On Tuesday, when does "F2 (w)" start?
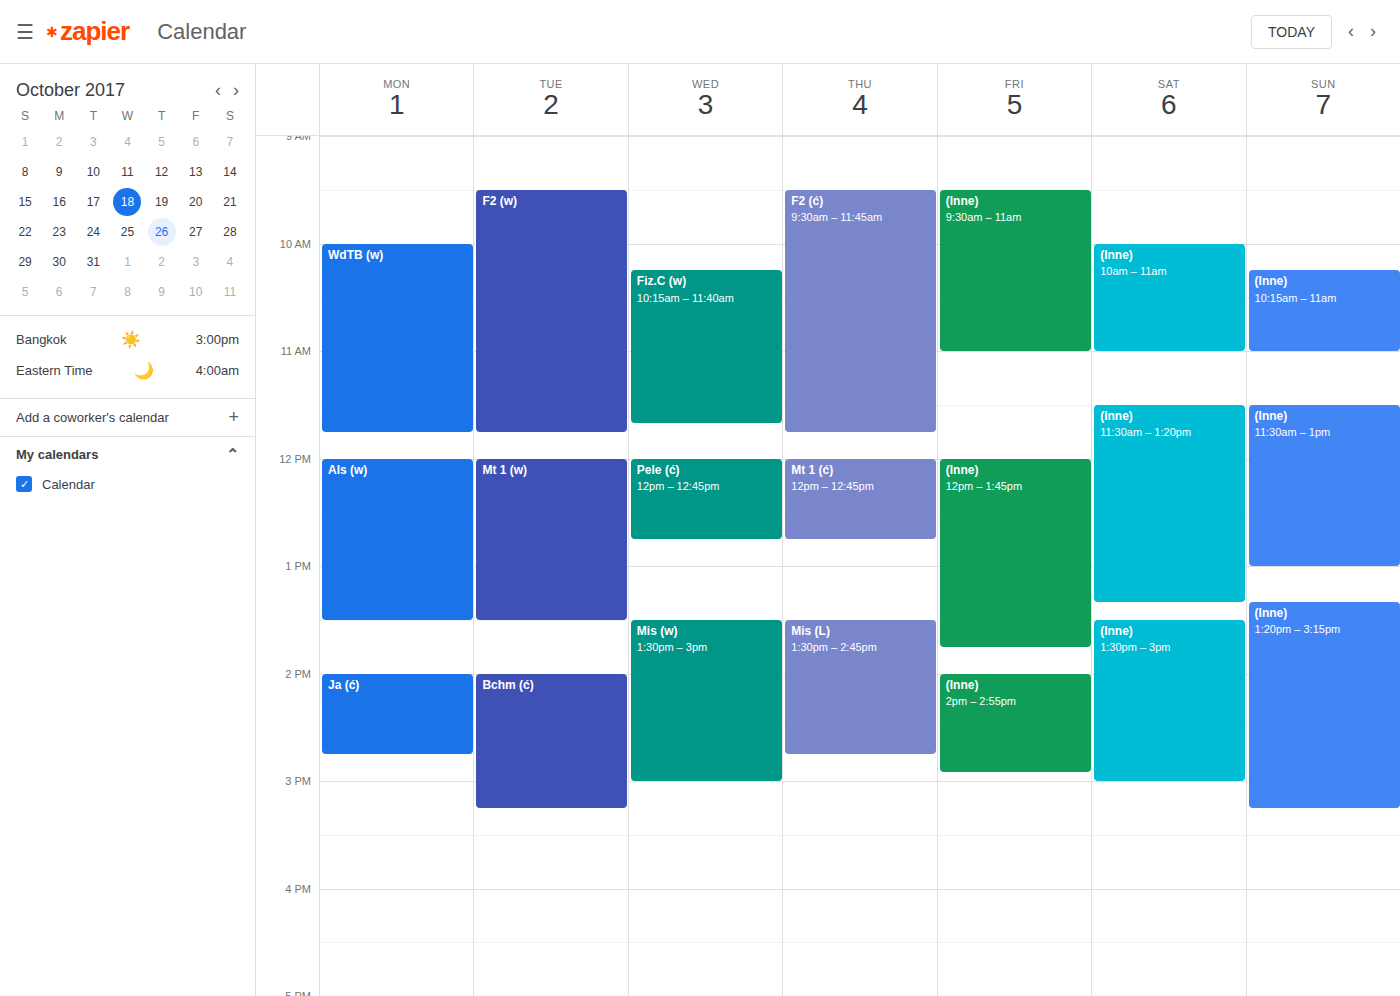
9:30 AM